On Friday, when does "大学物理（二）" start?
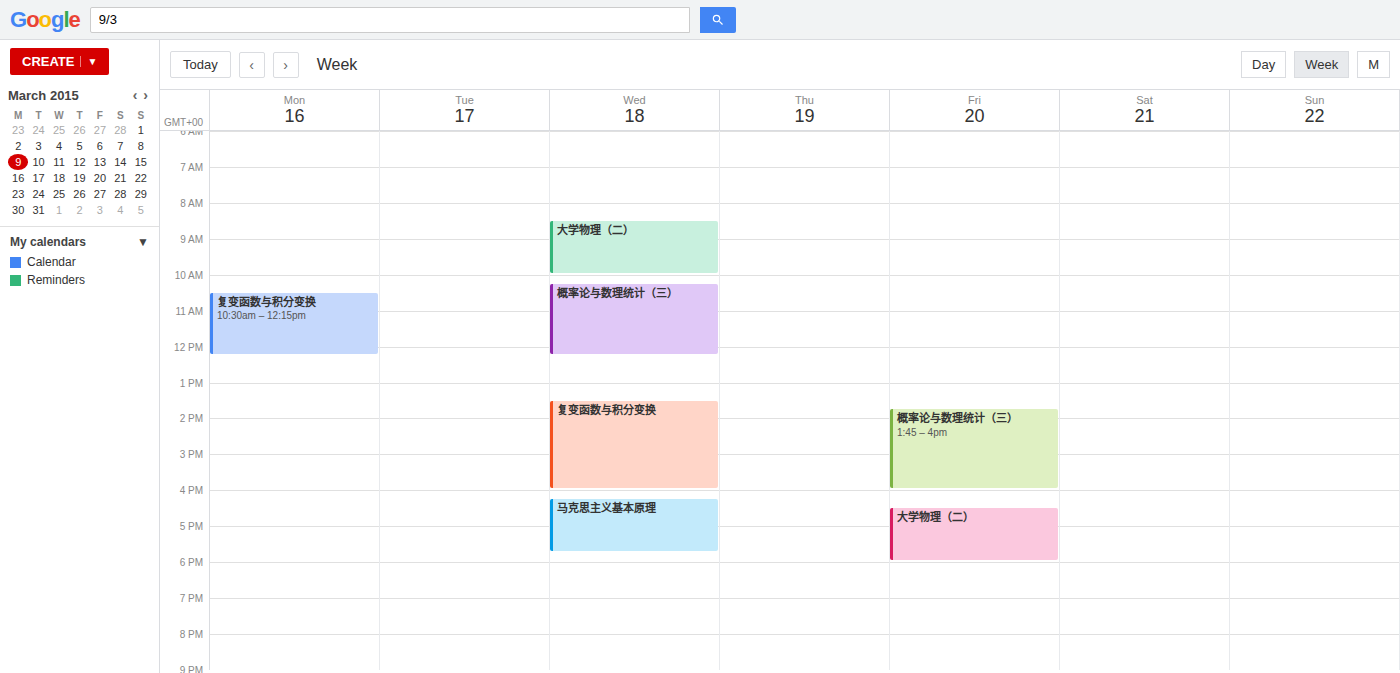
4:30 PM